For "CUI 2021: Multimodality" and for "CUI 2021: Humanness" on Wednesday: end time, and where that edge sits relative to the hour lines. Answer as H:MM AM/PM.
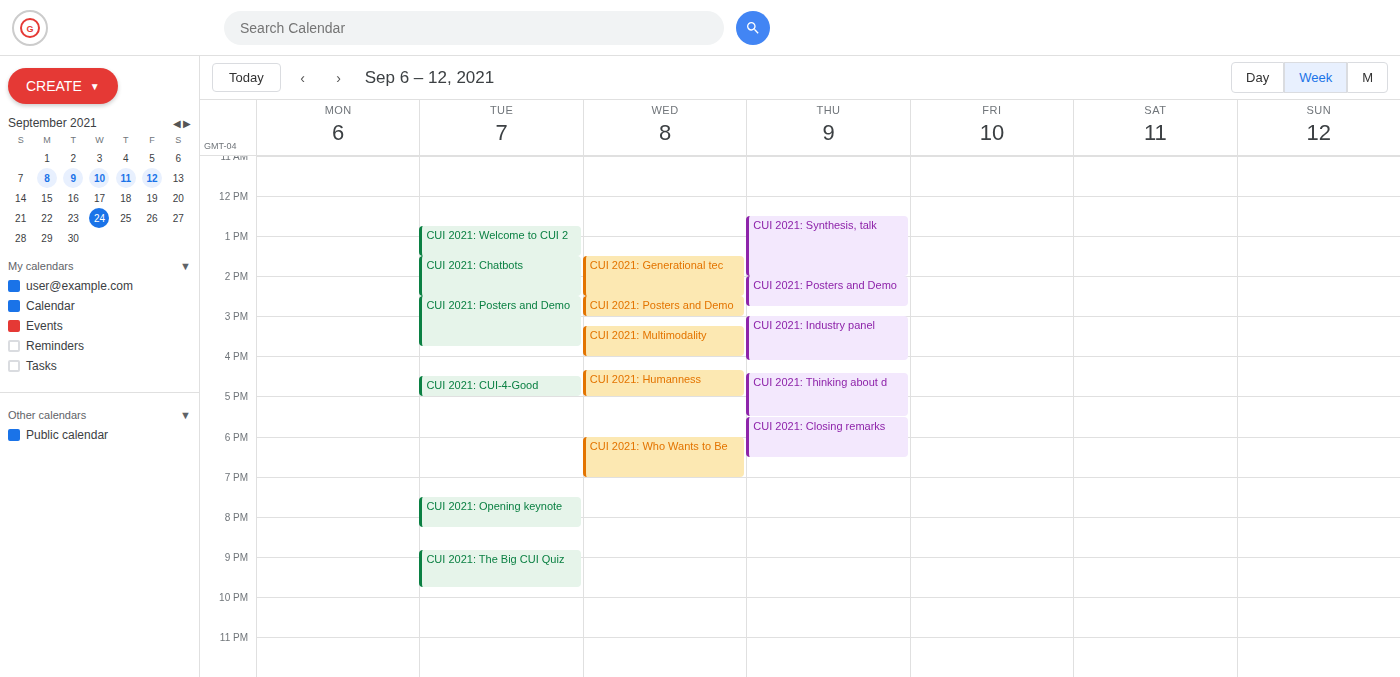
"CUI 2021: Multimodality": 4:00 PM, exactly on the 4 PM line. "CUI 2021: Humanness": 5:00 PM, exactly on the 5 PM line.